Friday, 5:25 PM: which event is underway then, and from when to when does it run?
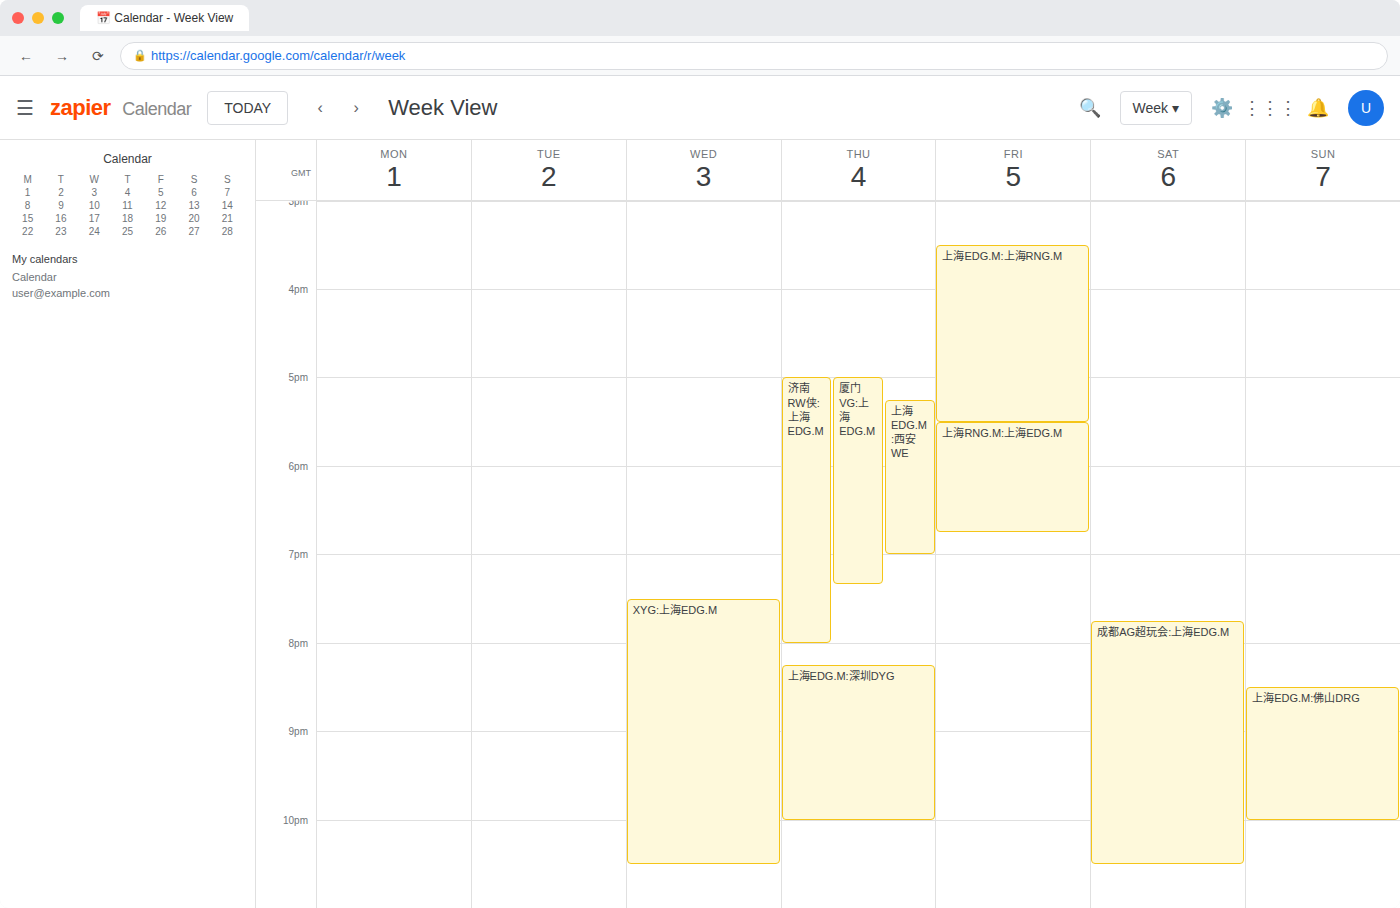
"上海EDG.M:上海RNG.M", 3:30 PM to 5:30 PM